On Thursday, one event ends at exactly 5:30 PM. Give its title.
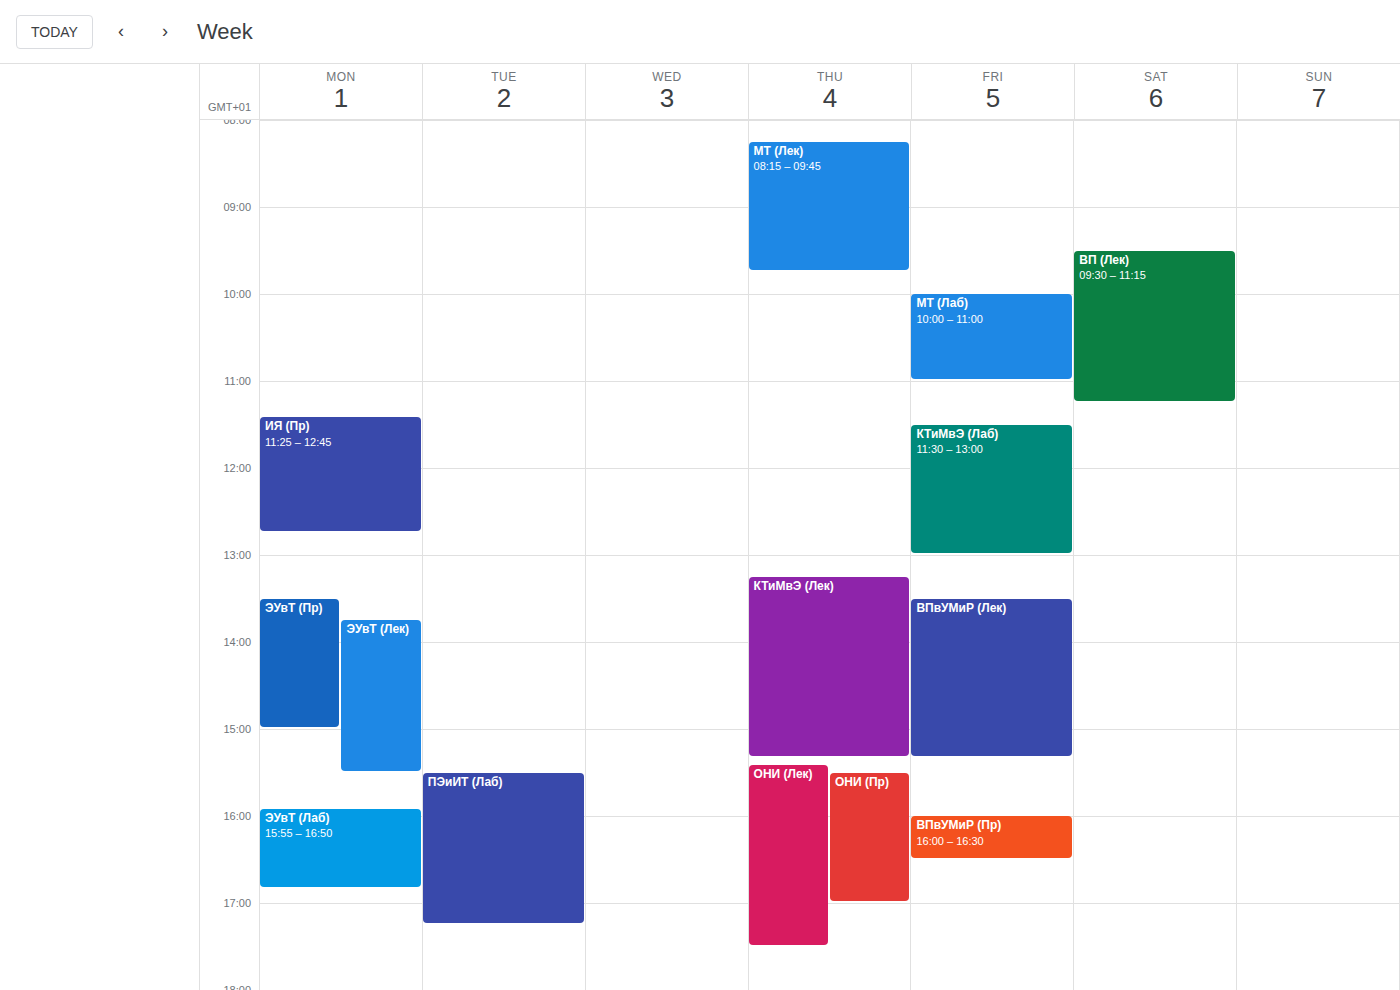
"ОНИ (Лек)"